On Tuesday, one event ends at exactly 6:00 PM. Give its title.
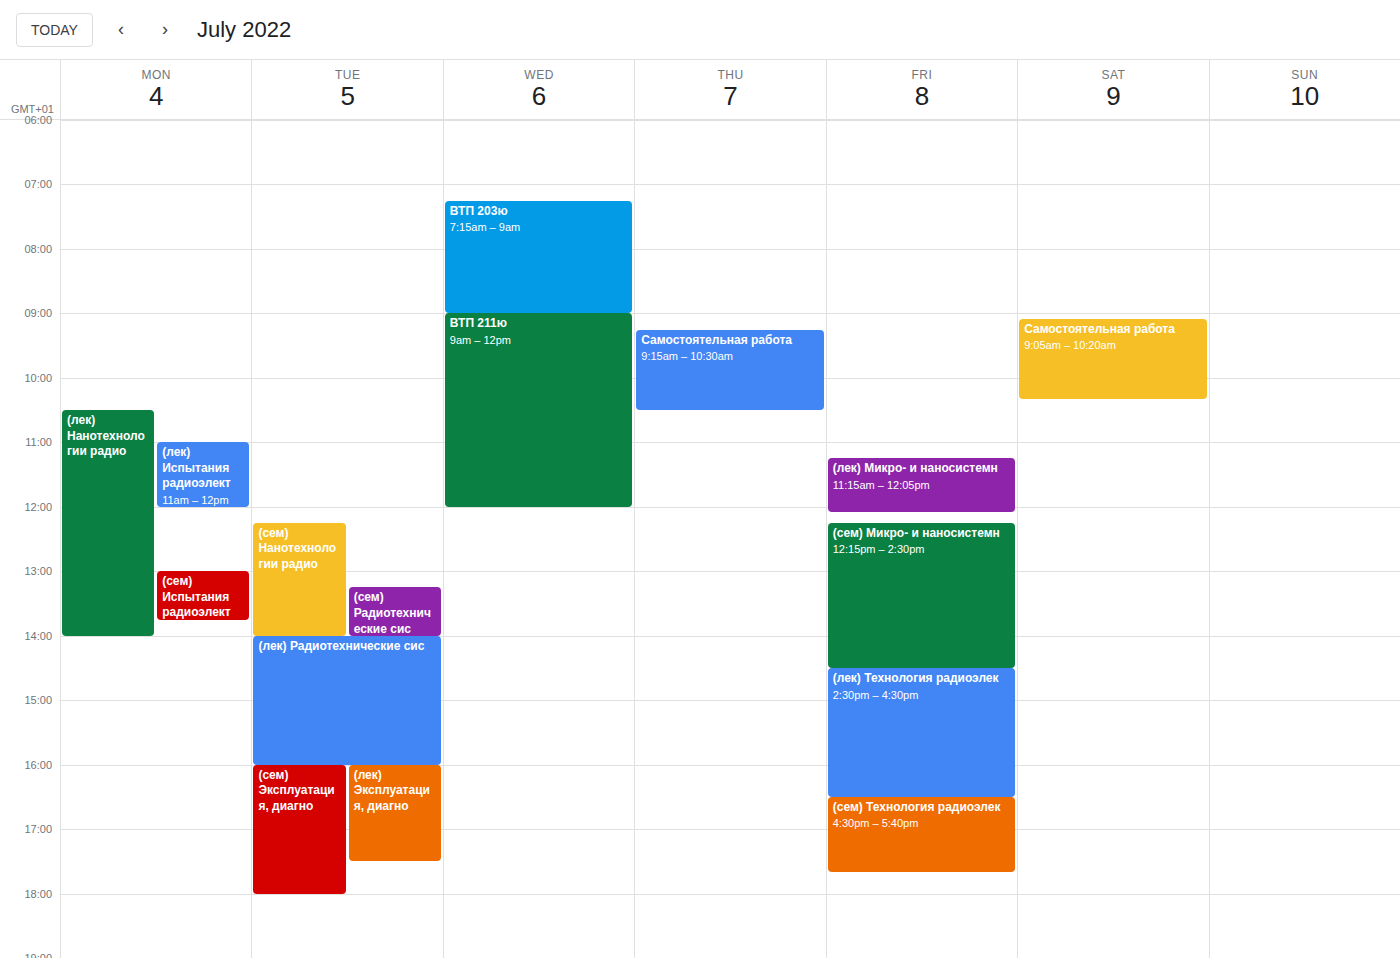
"(сем) Эксплуатация, диагно"